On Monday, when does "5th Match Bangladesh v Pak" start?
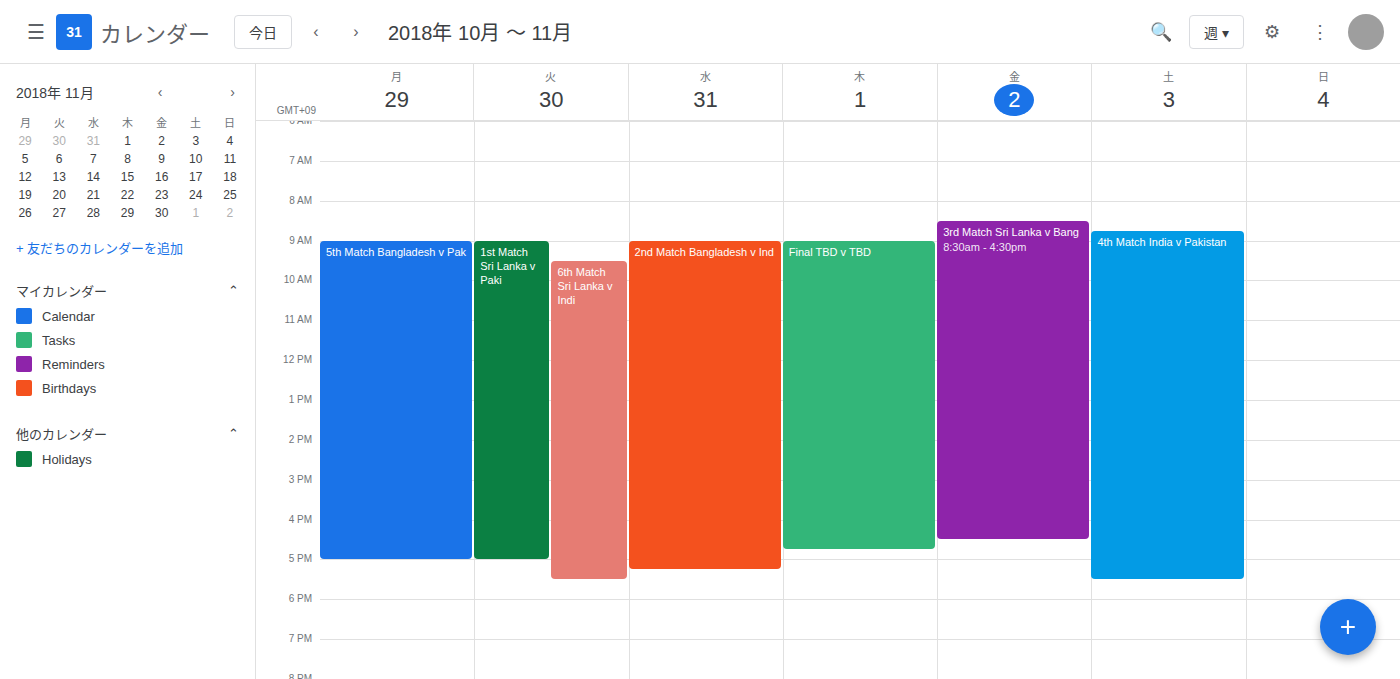
9:00 AM